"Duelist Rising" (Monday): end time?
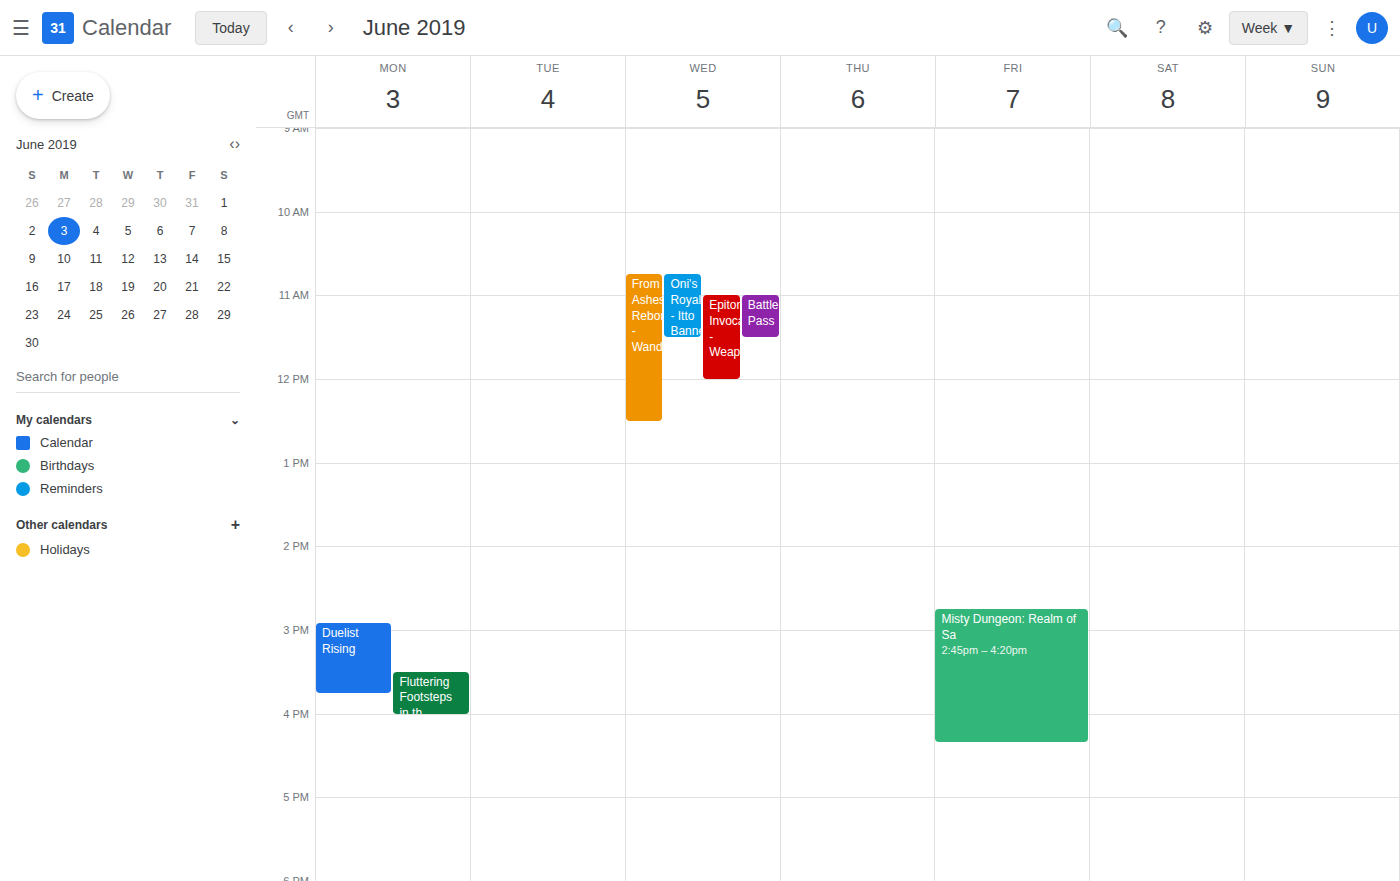
3:45 PM